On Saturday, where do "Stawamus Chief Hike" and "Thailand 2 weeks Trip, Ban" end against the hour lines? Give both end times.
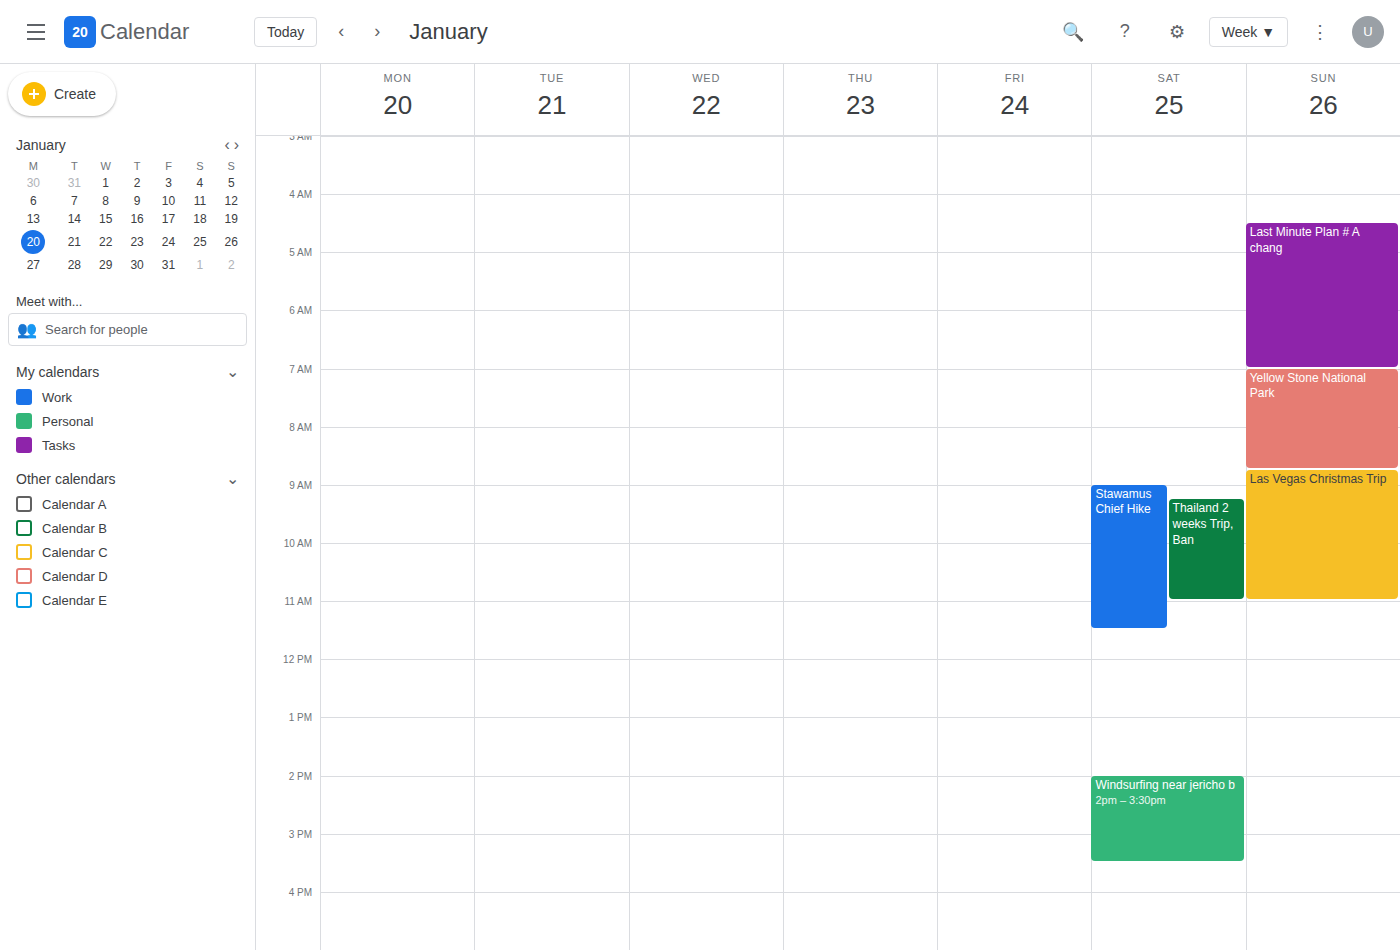
"Stawamus Chief Hike": 11:30 AM, halfway between the 11 AM and 12 PM lines. "Thailand 2 weeks Trip, Ban": 11:00 AM, exactly on the 11 AM line.